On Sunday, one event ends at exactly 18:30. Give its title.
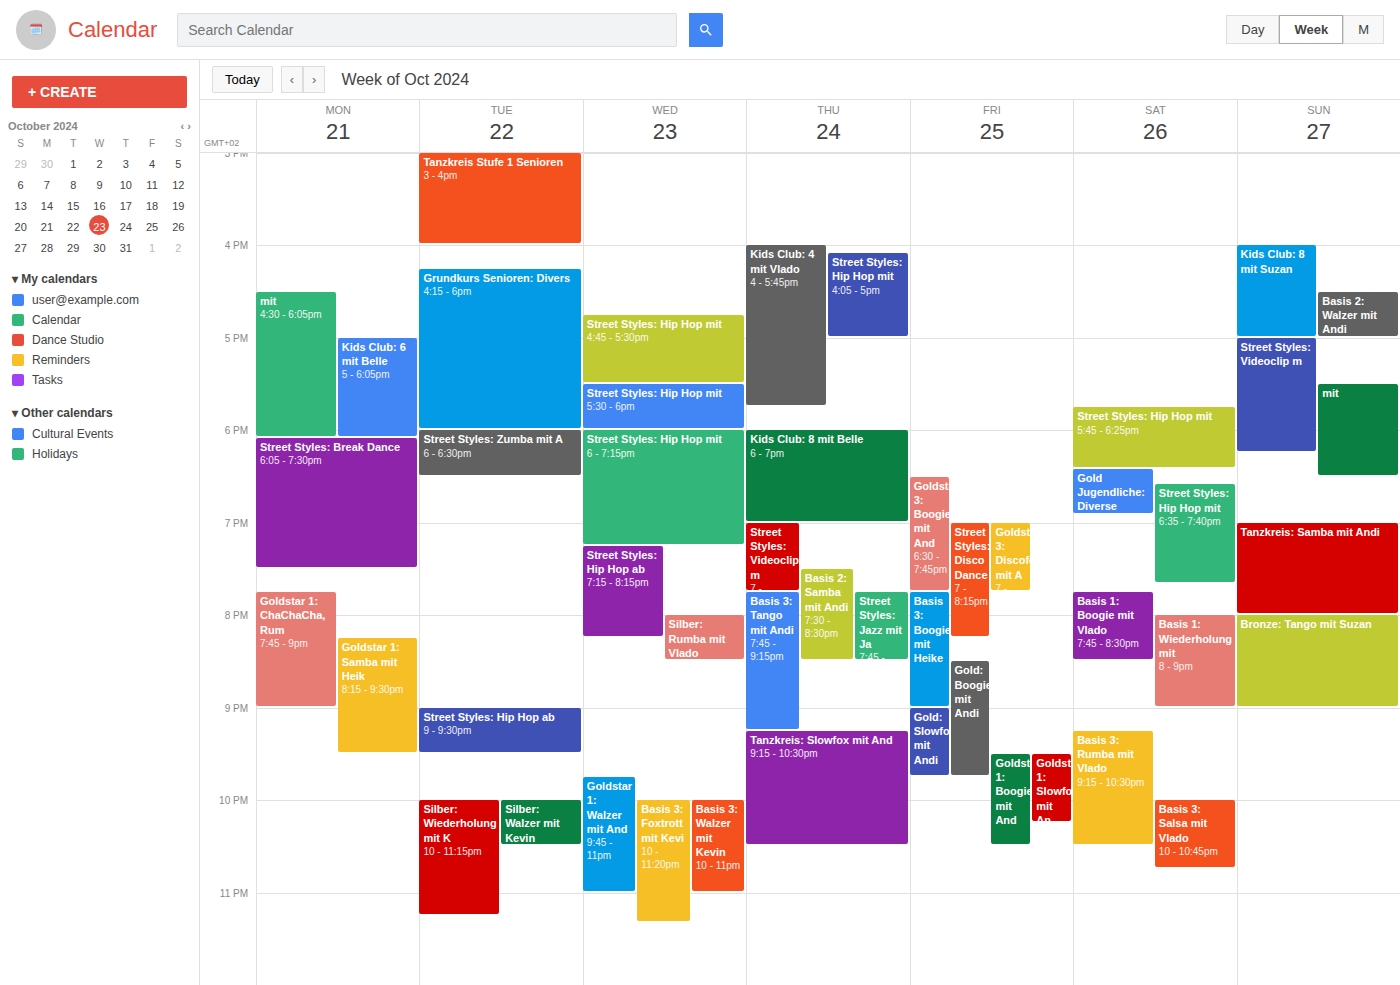
"mit"